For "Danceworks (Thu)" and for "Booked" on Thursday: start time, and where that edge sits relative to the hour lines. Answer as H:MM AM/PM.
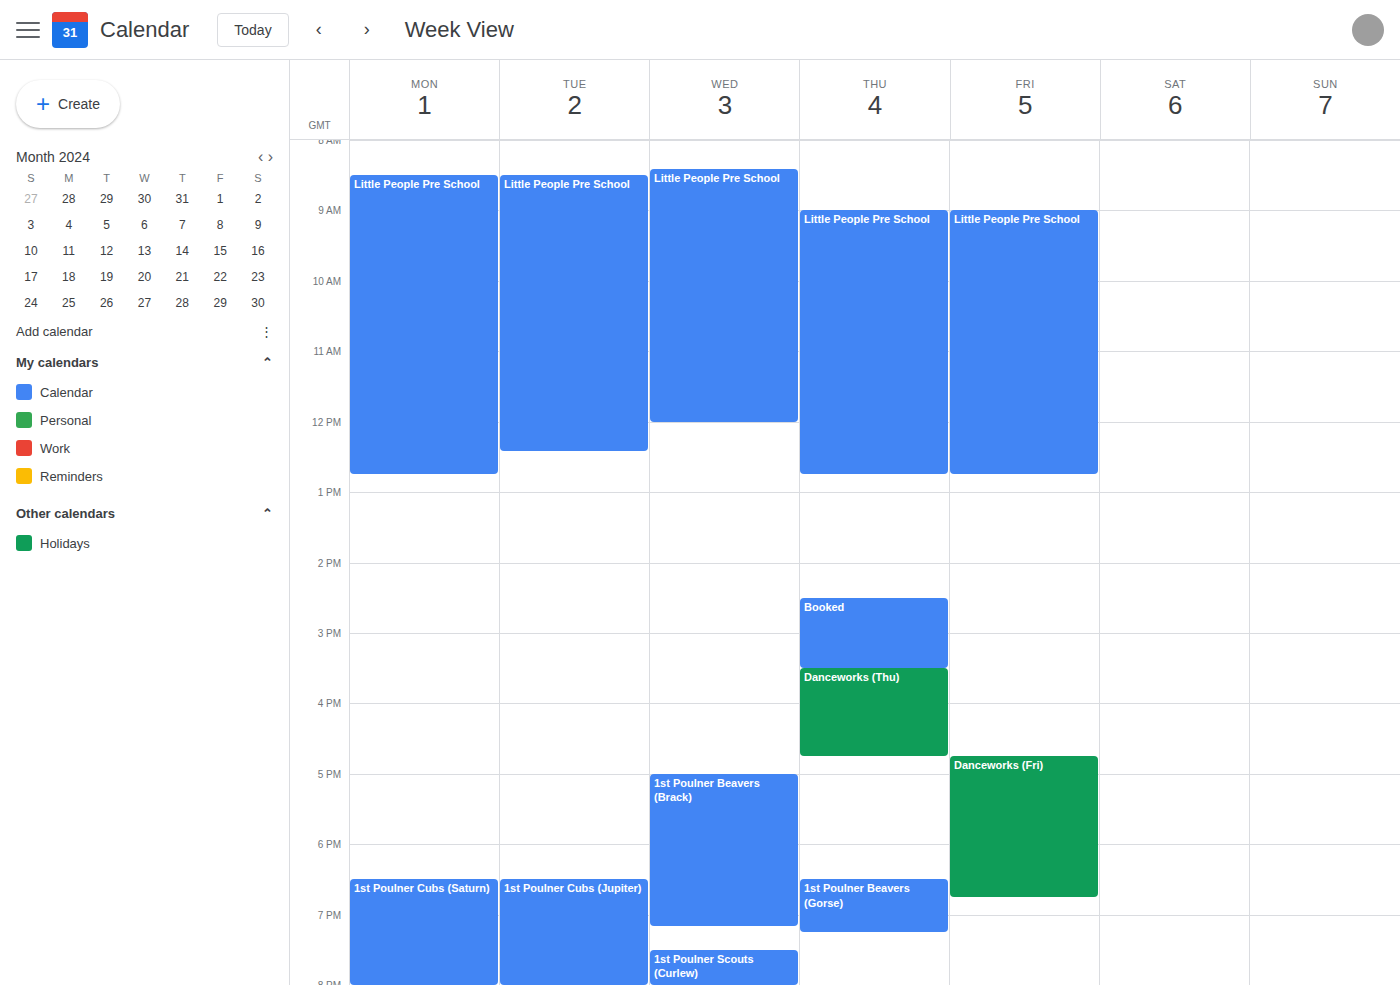
"Danceworks (Thu)": 3:30 PM, halfway between the 3 PM and 4 PM lines. "Booked": 2:30 PM, halfway between the 2 PM and 3 PM lines.